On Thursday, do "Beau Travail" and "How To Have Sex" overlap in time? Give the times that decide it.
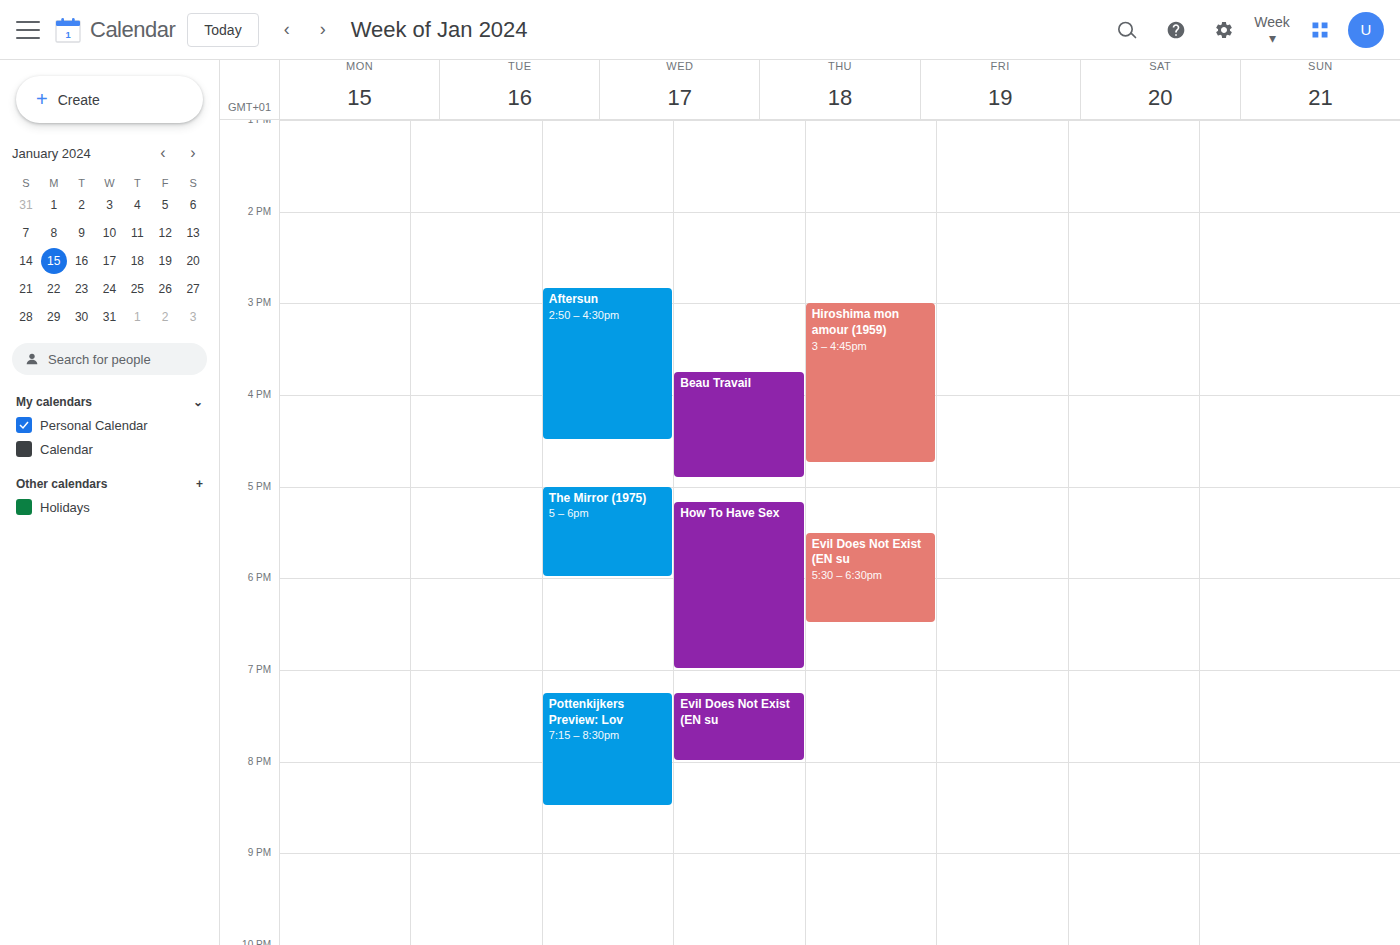
"Beau Travail" ends at 4:55 PM and "How To Have Sex" starts at 5:10 PM -- no overlap.